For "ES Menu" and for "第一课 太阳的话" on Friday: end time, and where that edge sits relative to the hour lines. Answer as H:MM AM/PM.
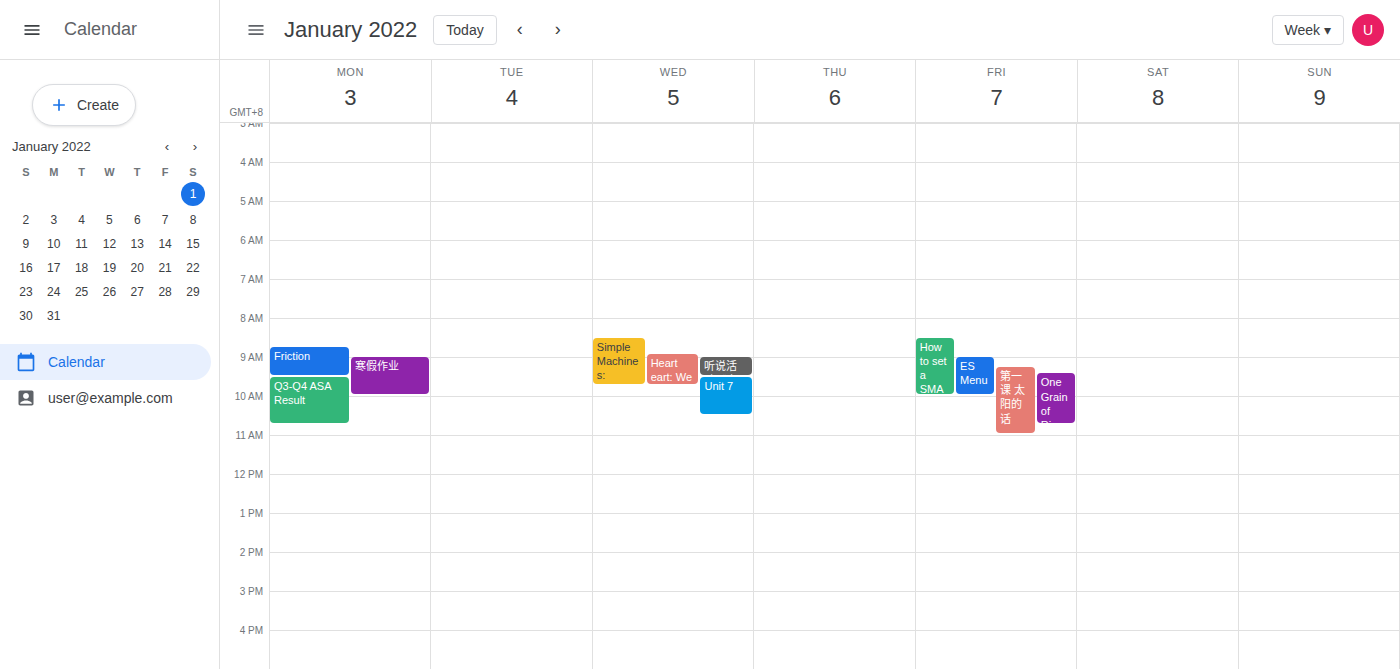
"ES Menu": 10:00 AM, exactly on the 10 AM line. "第一课 太阳的话": 11:00 AM, exactly on the 11 AM line.